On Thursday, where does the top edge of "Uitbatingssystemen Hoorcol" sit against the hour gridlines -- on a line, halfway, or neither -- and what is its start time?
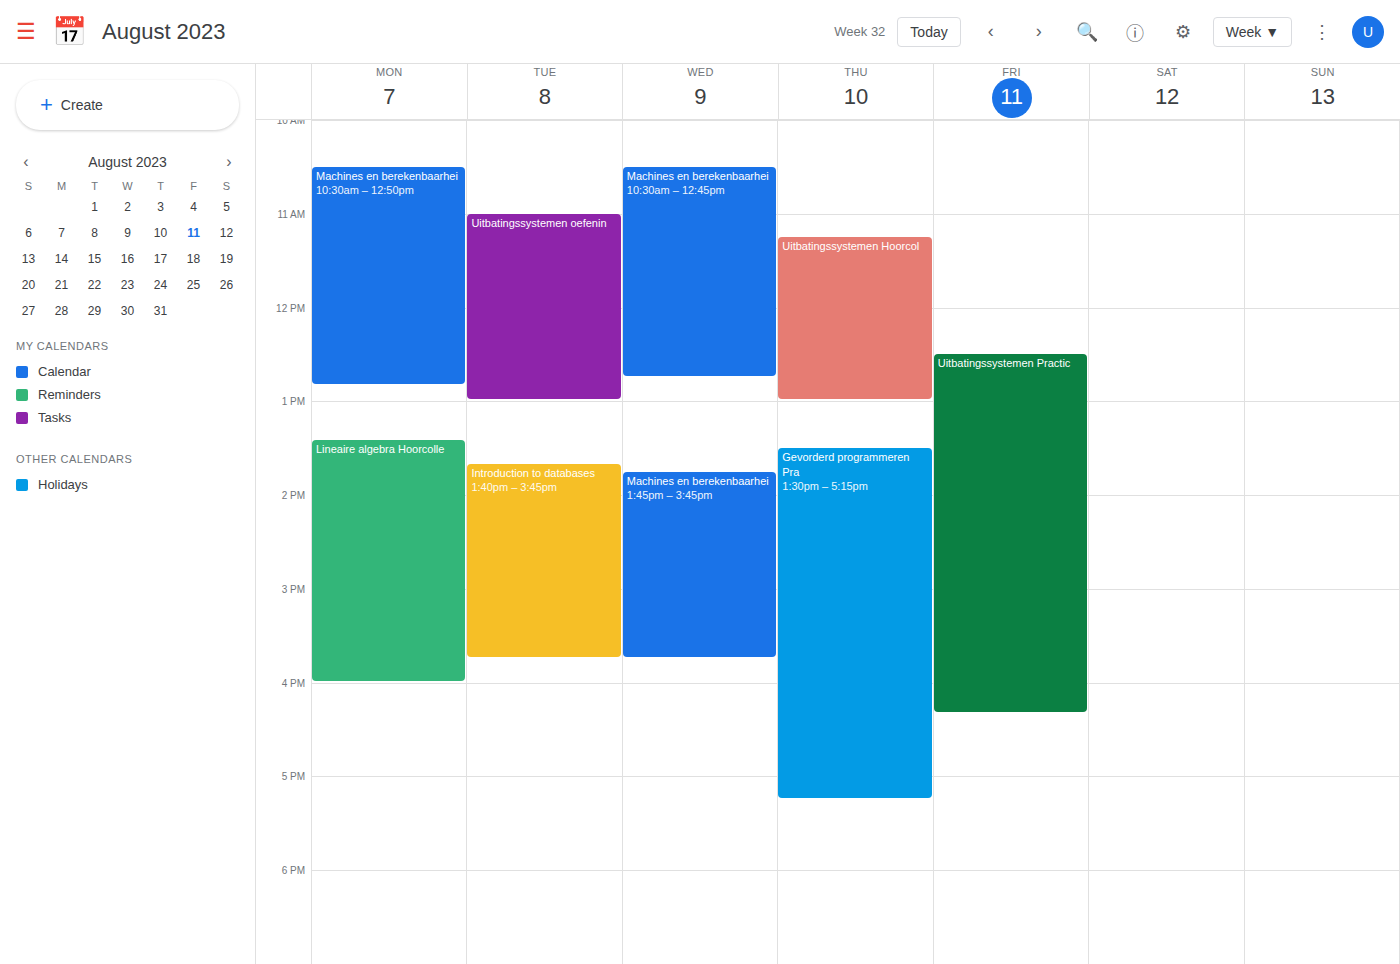
11:15 AM -- neither: a quarter of the way from the 11 AM line to the 12 PM line.